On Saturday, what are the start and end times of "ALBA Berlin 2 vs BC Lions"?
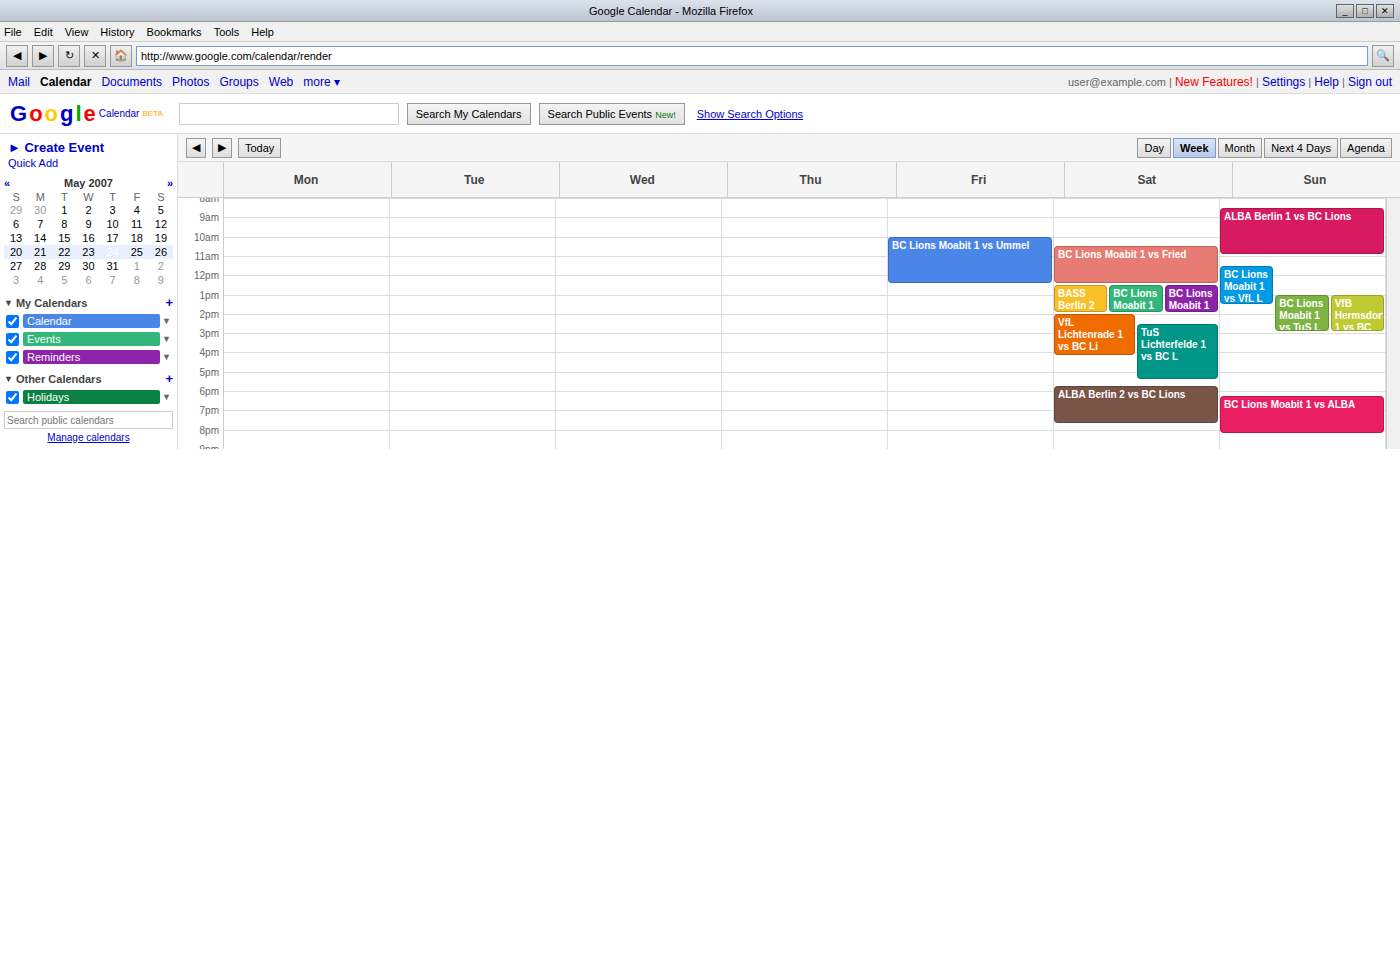
5:45 PM to 7:45 PM